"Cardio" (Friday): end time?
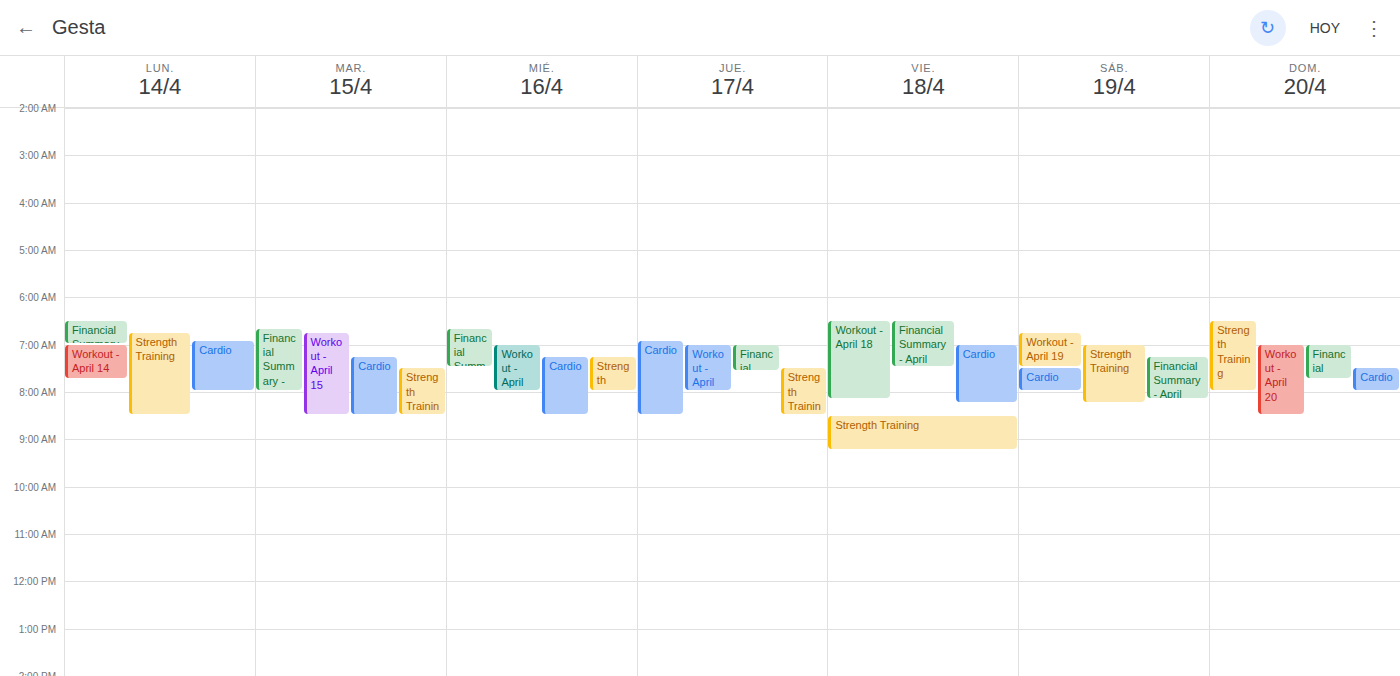
8:15 AM